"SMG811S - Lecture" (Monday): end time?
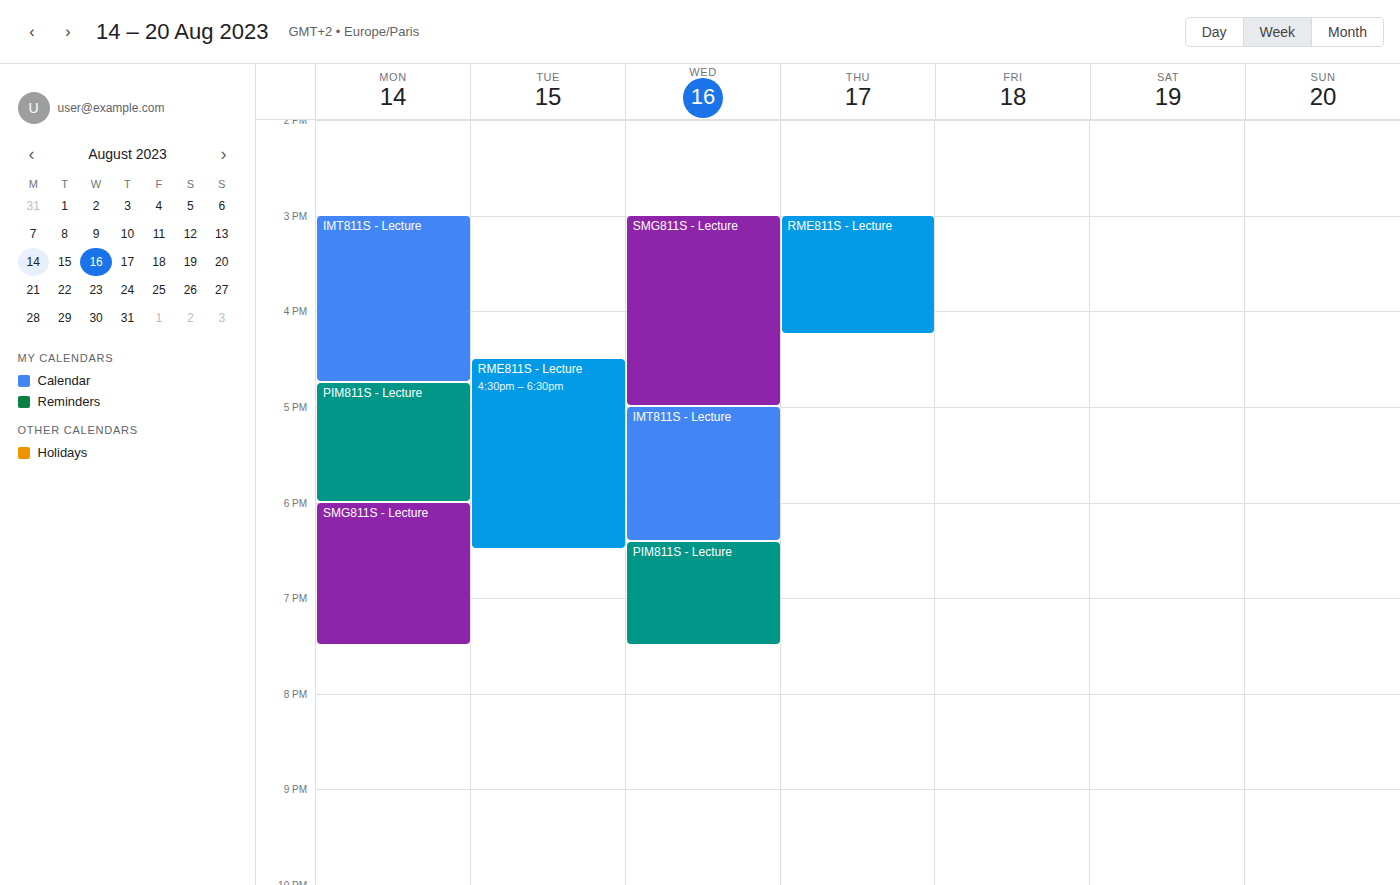
7:30 PM